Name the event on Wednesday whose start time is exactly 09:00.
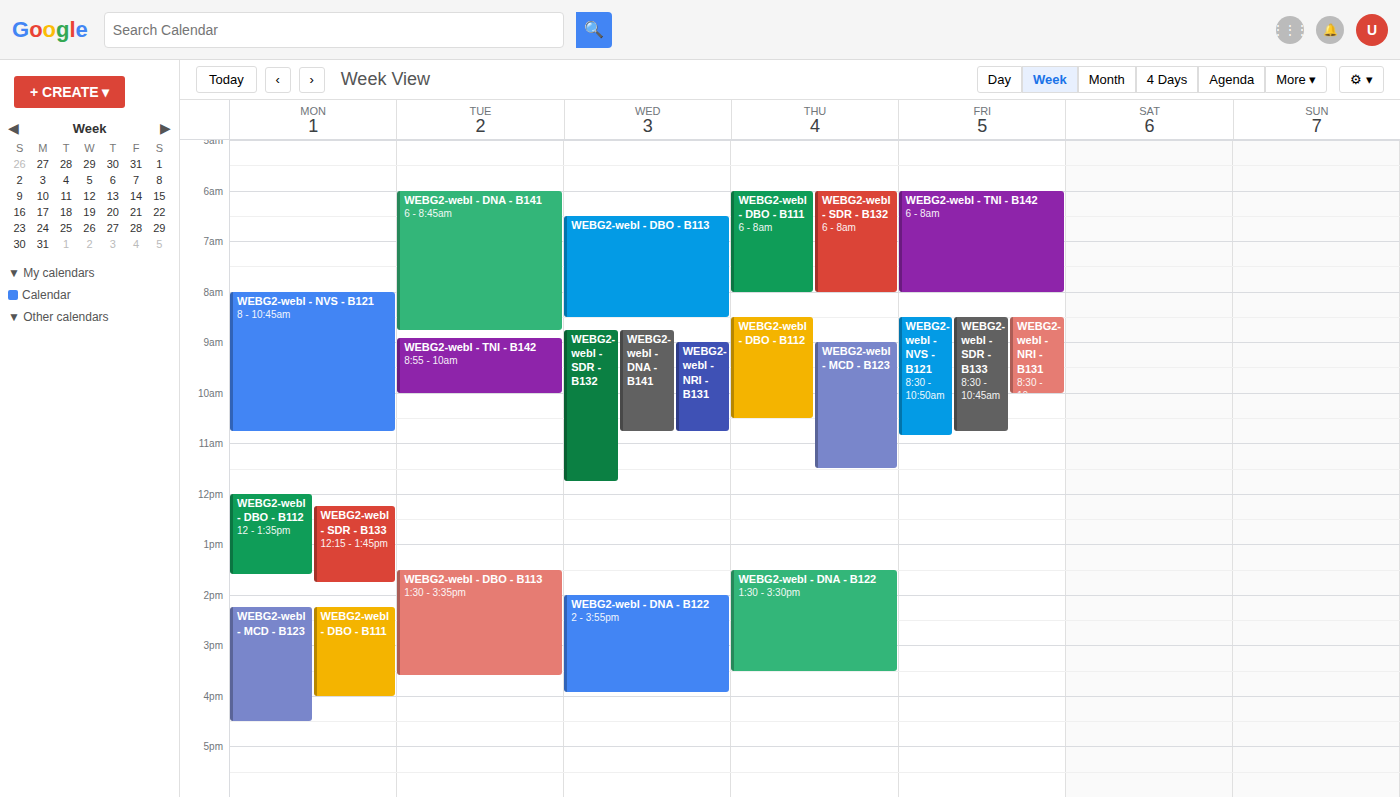
"WEBG2-webl - NRI - B131"